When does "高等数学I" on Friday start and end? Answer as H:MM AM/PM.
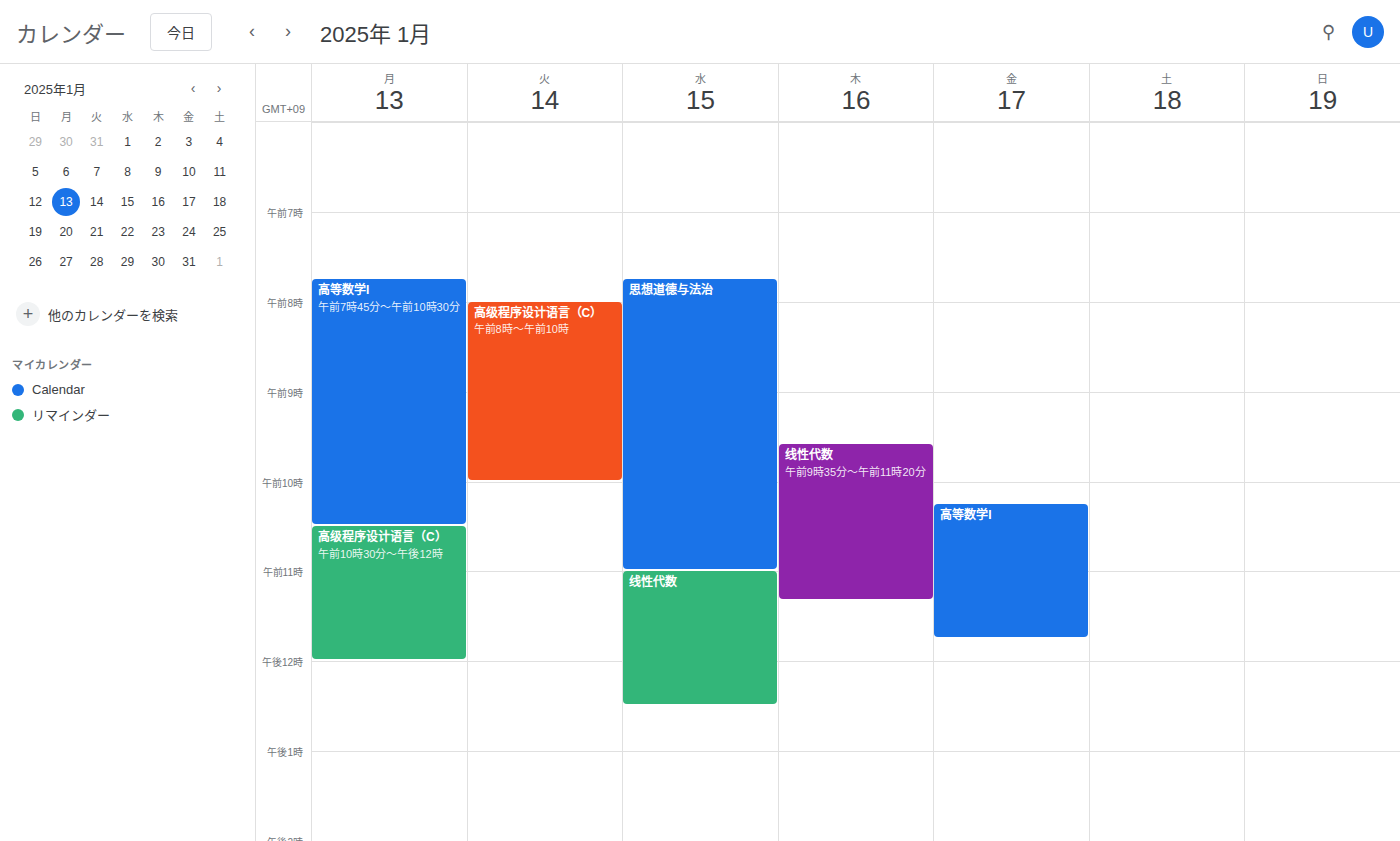
10:15 AM to 11:45 AM